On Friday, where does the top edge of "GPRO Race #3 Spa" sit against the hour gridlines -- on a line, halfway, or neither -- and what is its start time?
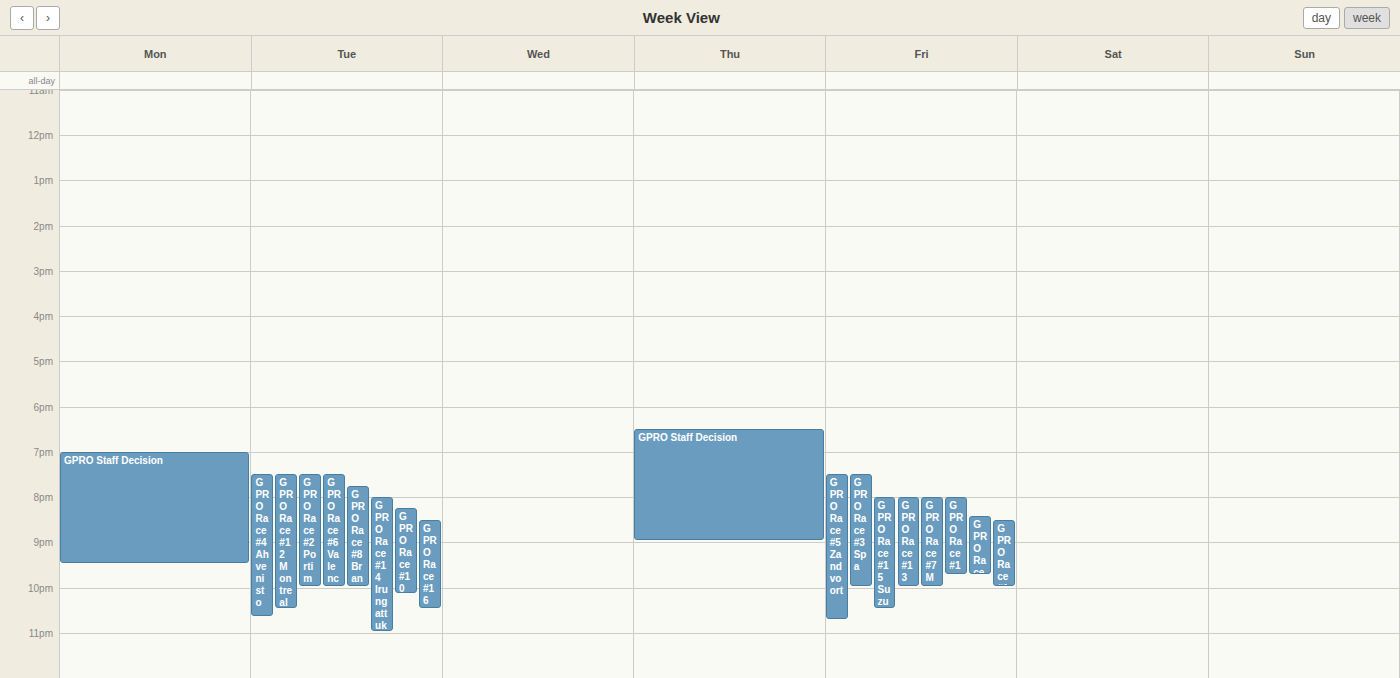
7:30 PM -- halfway between the 7 PM and 8 PM lines.